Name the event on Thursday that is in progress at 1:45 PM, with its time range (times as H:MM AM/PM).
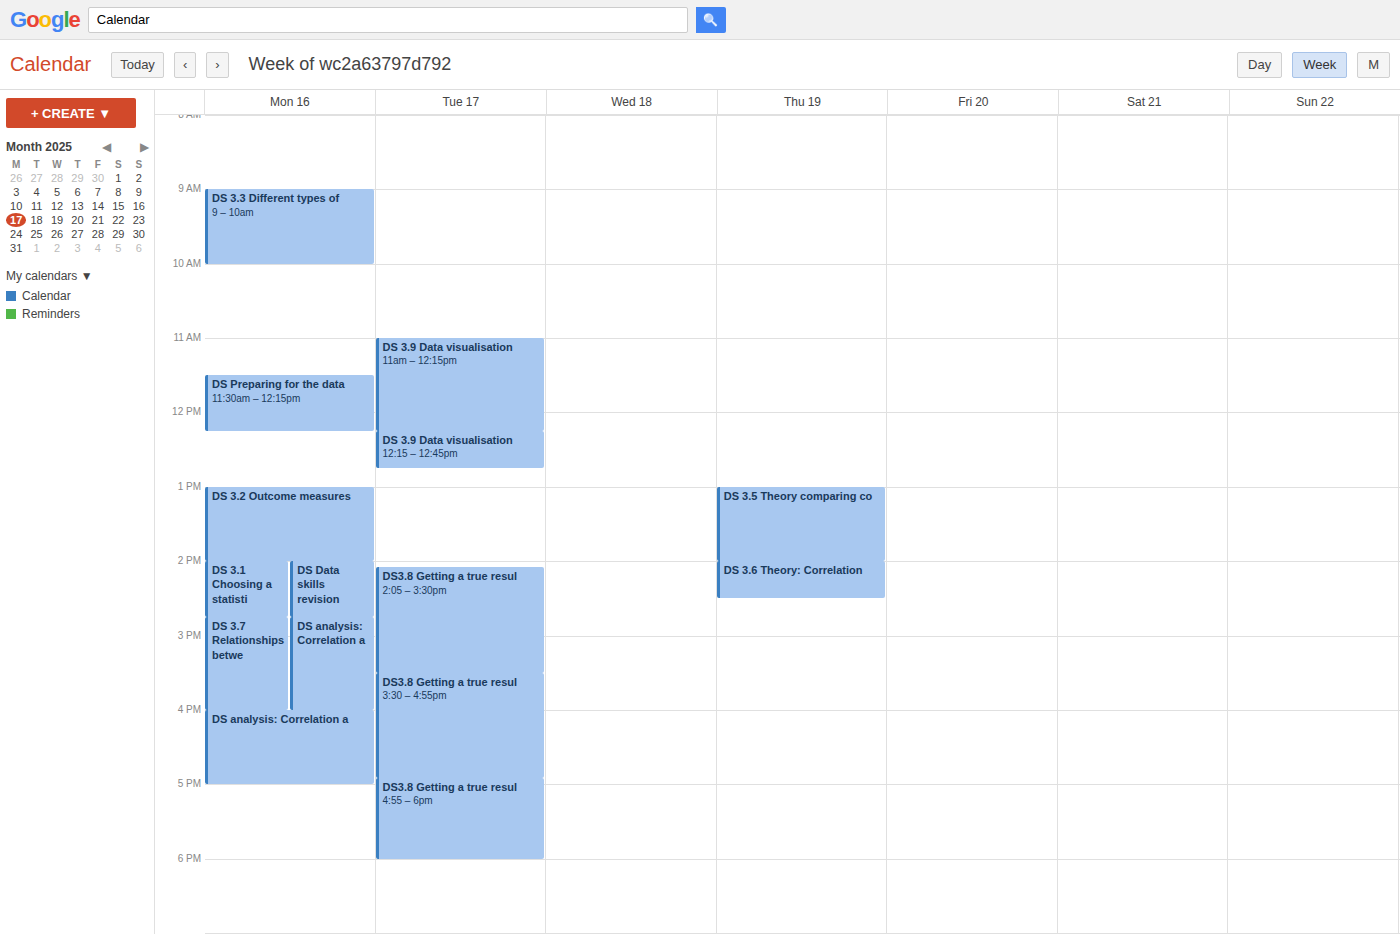
"DS 3.5 Theory comparing co", 1:00 PM to 2:00 PM